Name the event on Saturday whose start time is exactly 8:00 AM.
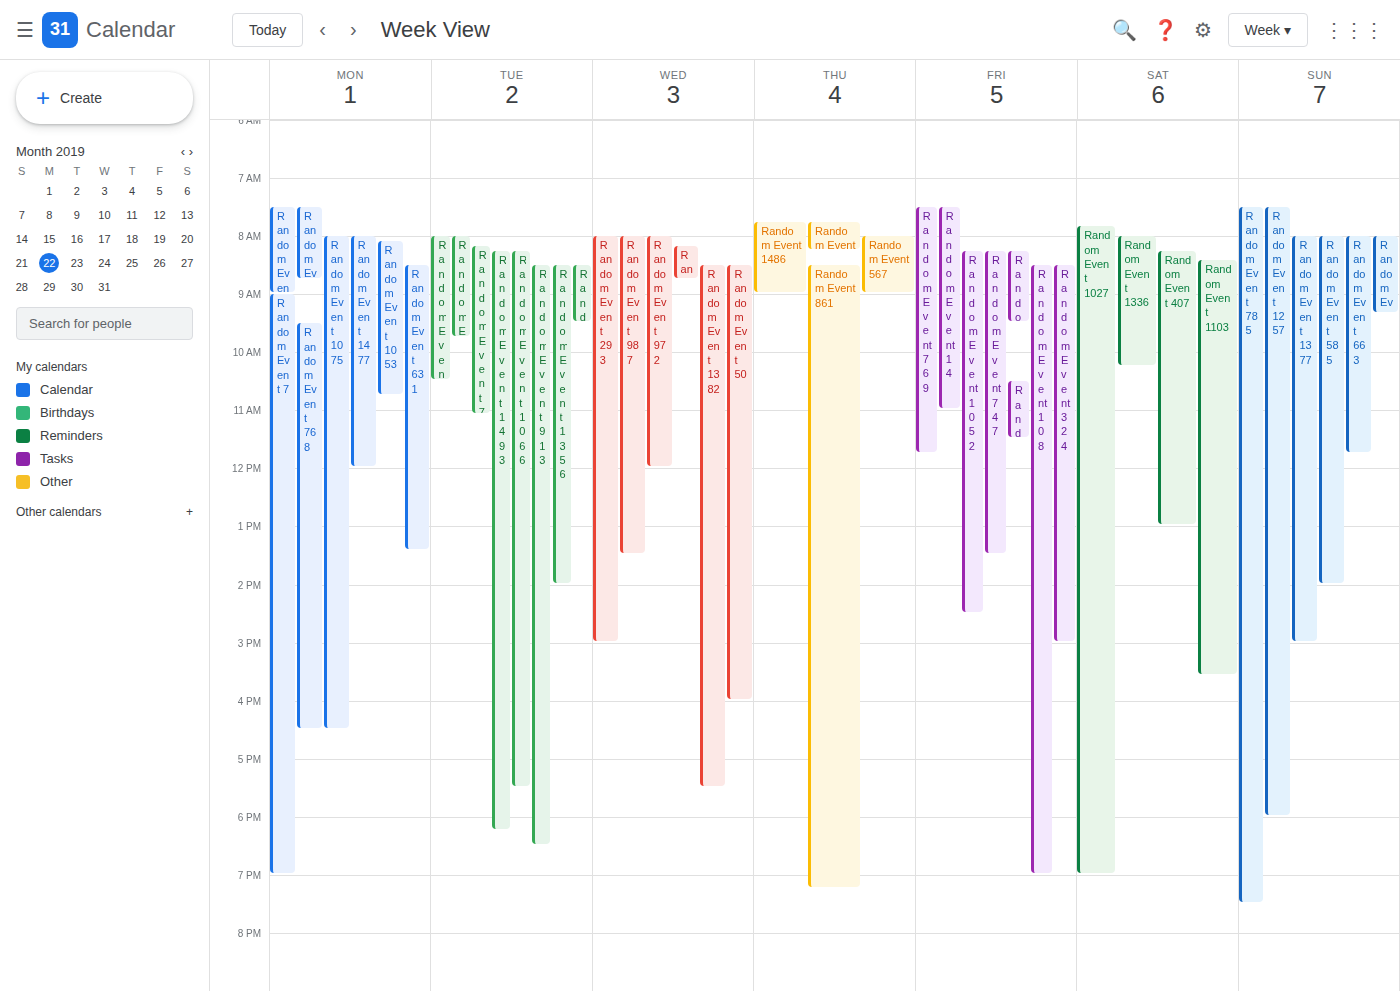
"Random Event 1336"